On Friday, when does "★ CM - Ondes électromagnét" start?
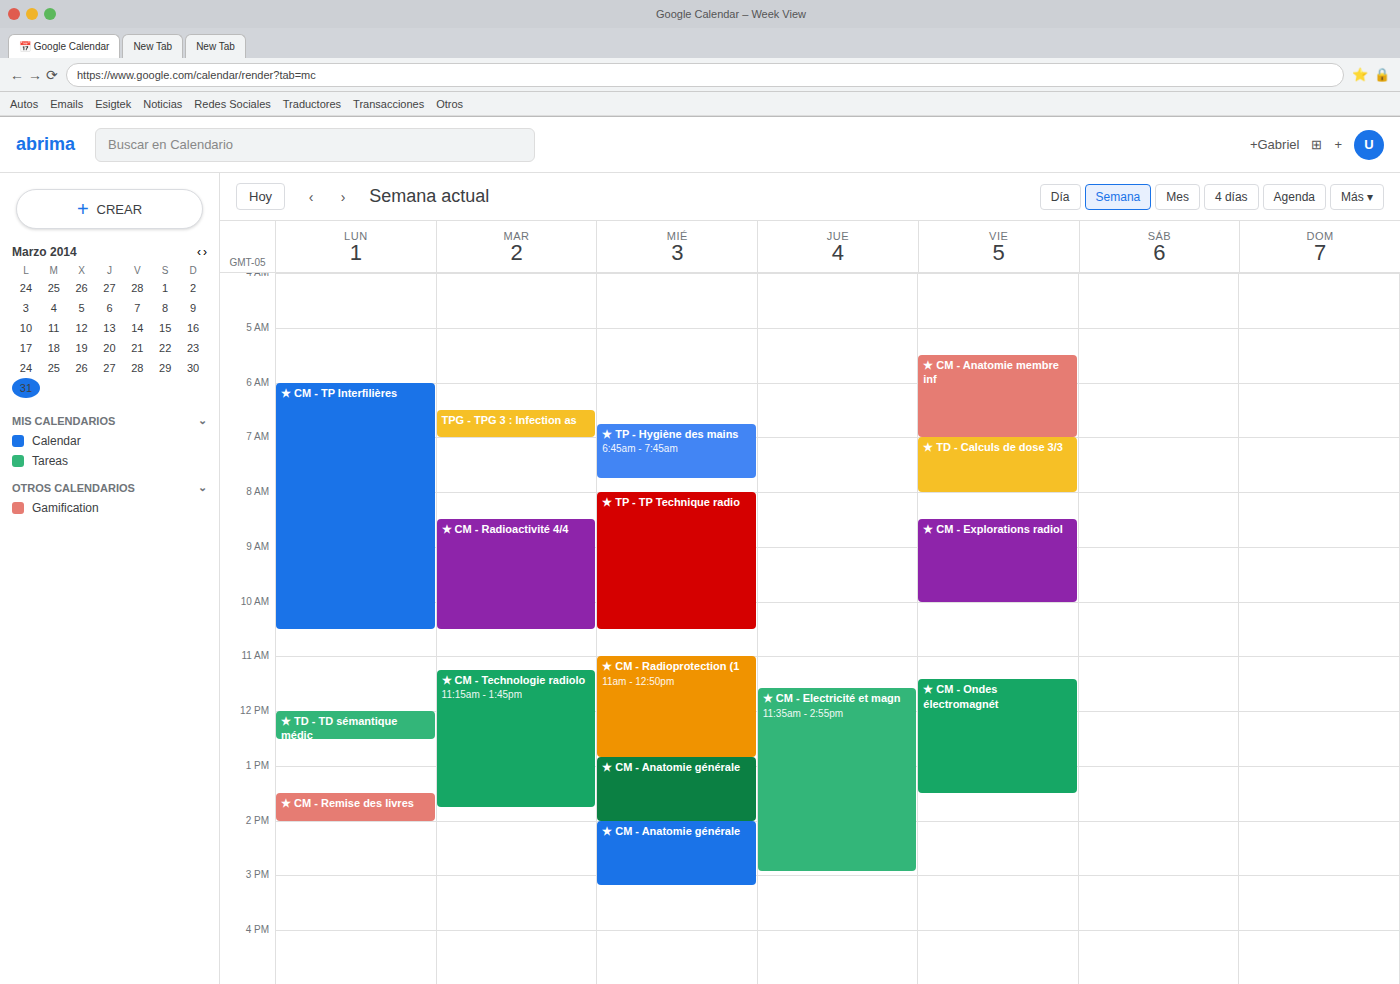
11:25 AM